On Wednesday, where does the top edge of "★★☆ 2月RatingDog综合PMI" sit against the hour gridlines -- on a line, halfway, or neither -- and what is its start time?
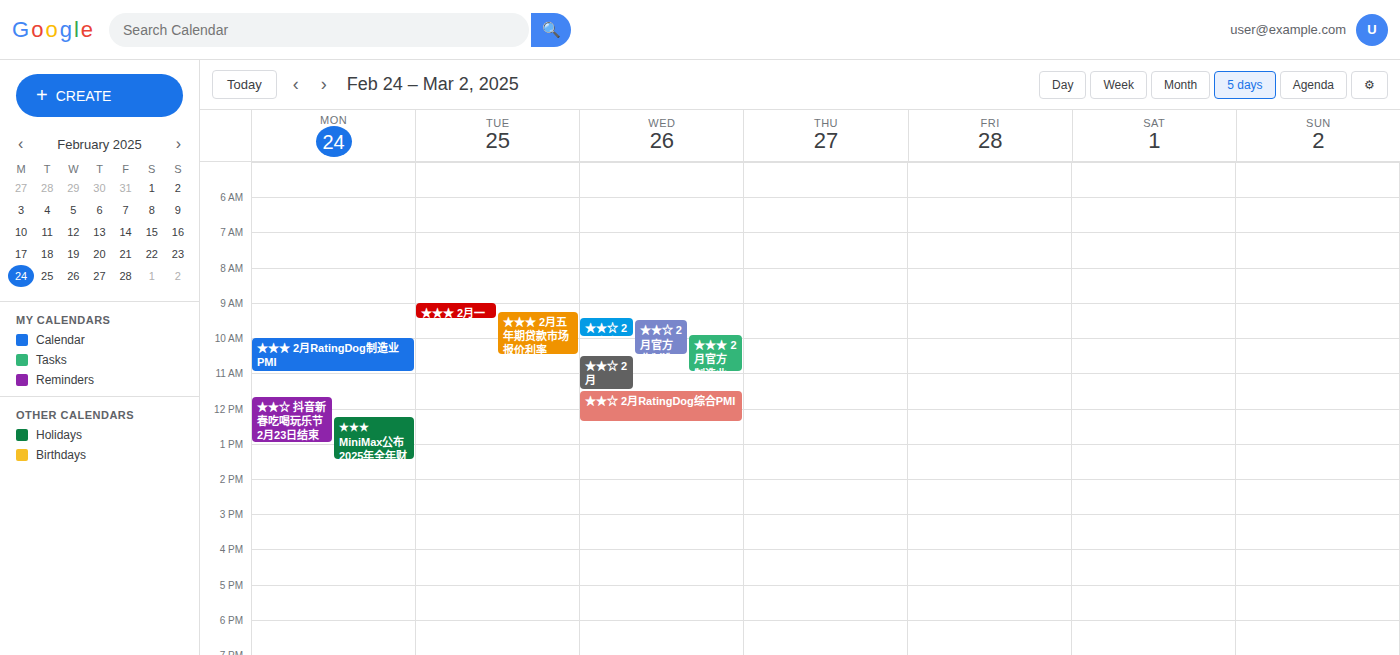
11:30 -- halfway between the 11:00 and 12:00 lines.